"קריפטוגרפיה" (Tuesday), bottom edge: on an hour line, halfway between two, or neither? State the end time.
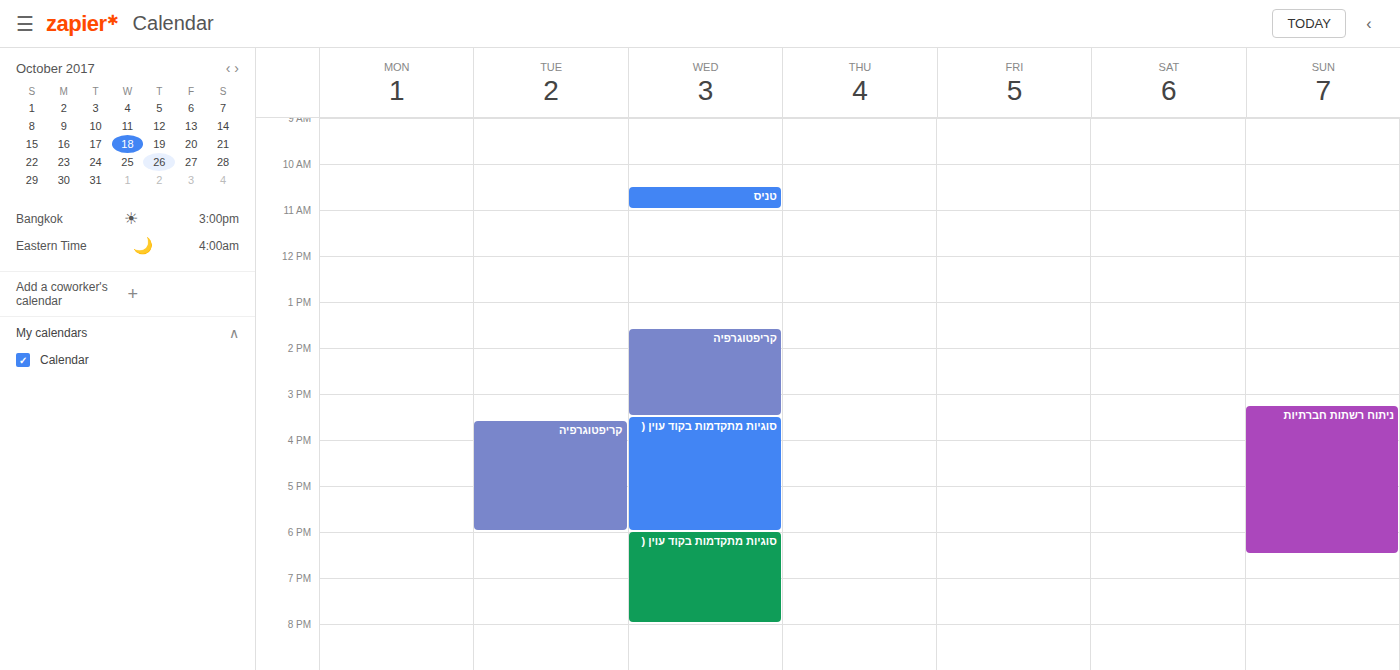
18:00 -- exactly on the 18:00 line.